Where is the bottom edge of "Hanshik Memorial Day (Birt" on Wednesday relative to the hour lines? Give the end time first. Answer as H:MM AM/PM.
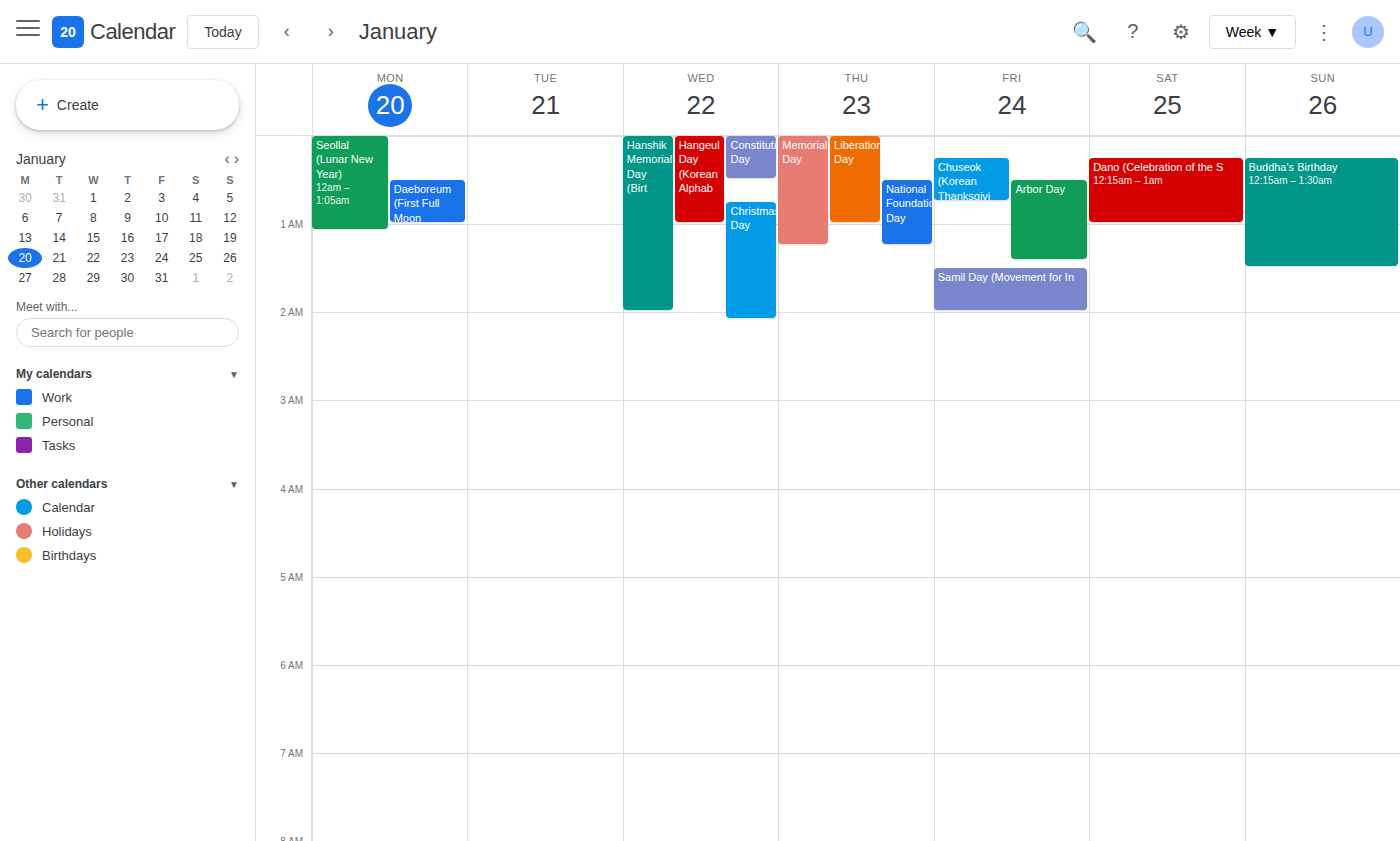
2:00 AM -- exactly on the 2 AM line.